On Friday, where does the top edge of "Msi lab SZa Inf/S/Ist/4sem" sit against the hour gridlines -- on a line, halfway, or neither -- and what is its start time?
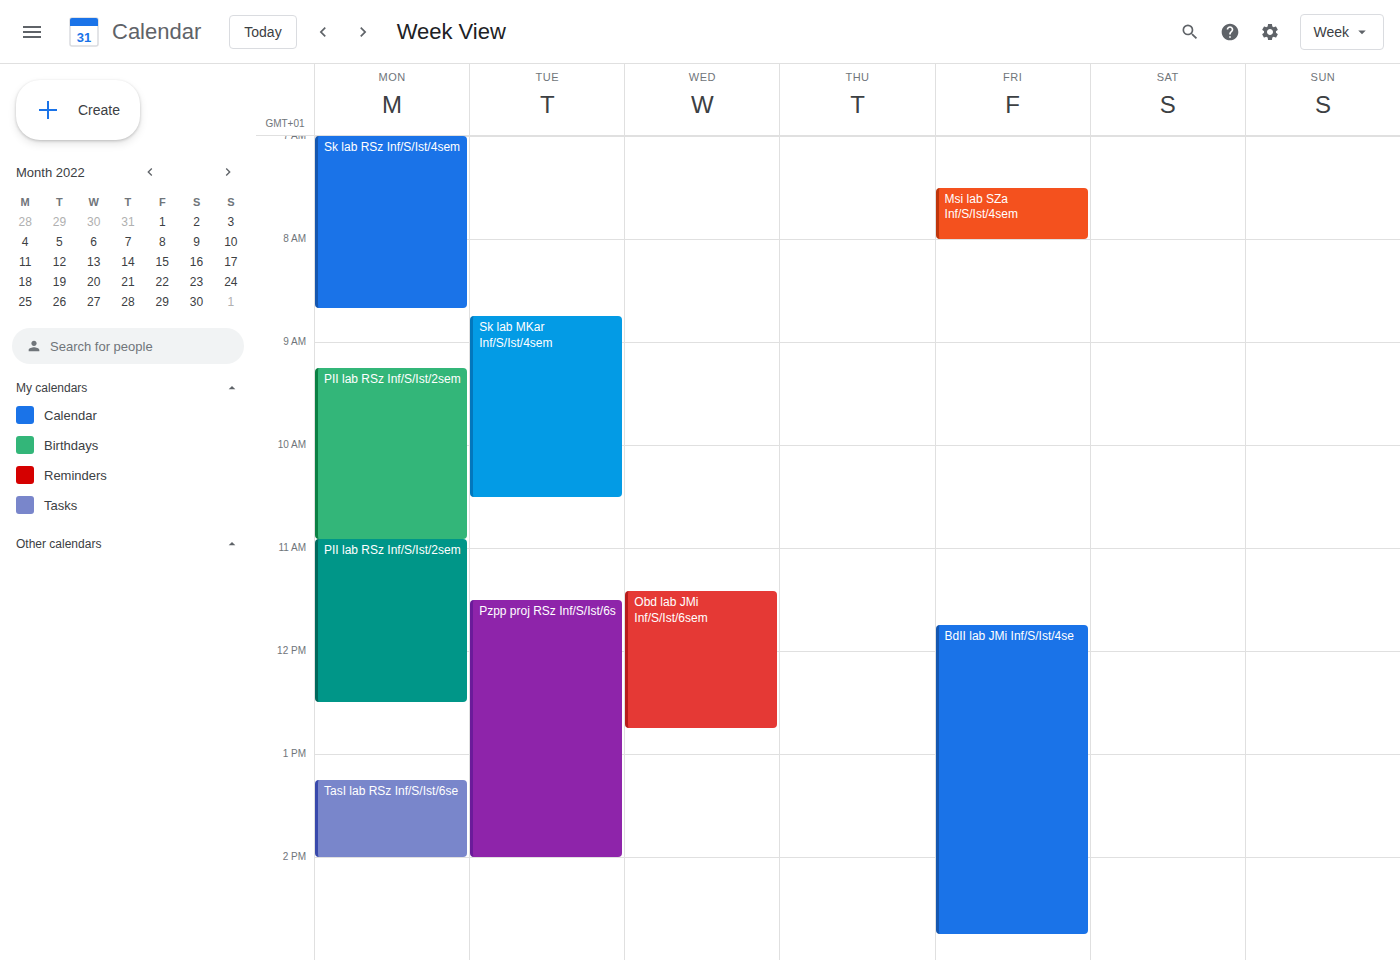
7:30 AM -- halfway between the 7 AM and 8 AM lines.